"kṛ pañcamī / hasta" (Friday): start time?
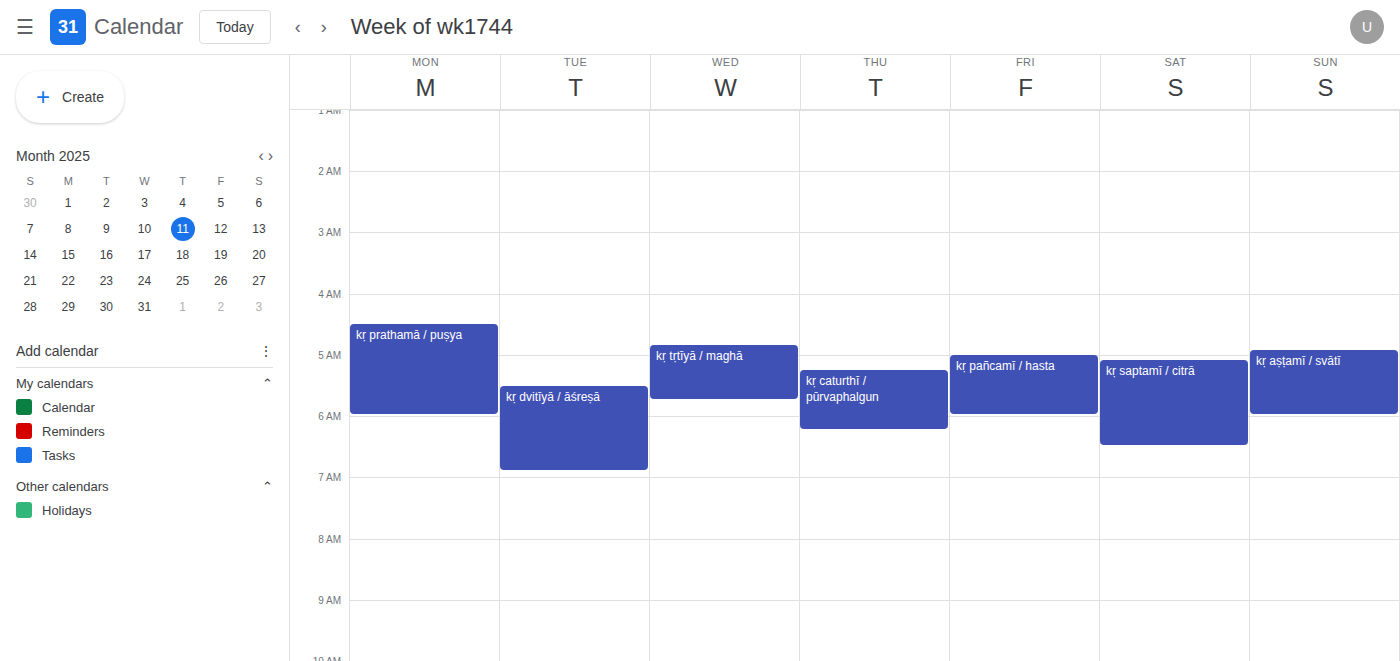
5:00 AM